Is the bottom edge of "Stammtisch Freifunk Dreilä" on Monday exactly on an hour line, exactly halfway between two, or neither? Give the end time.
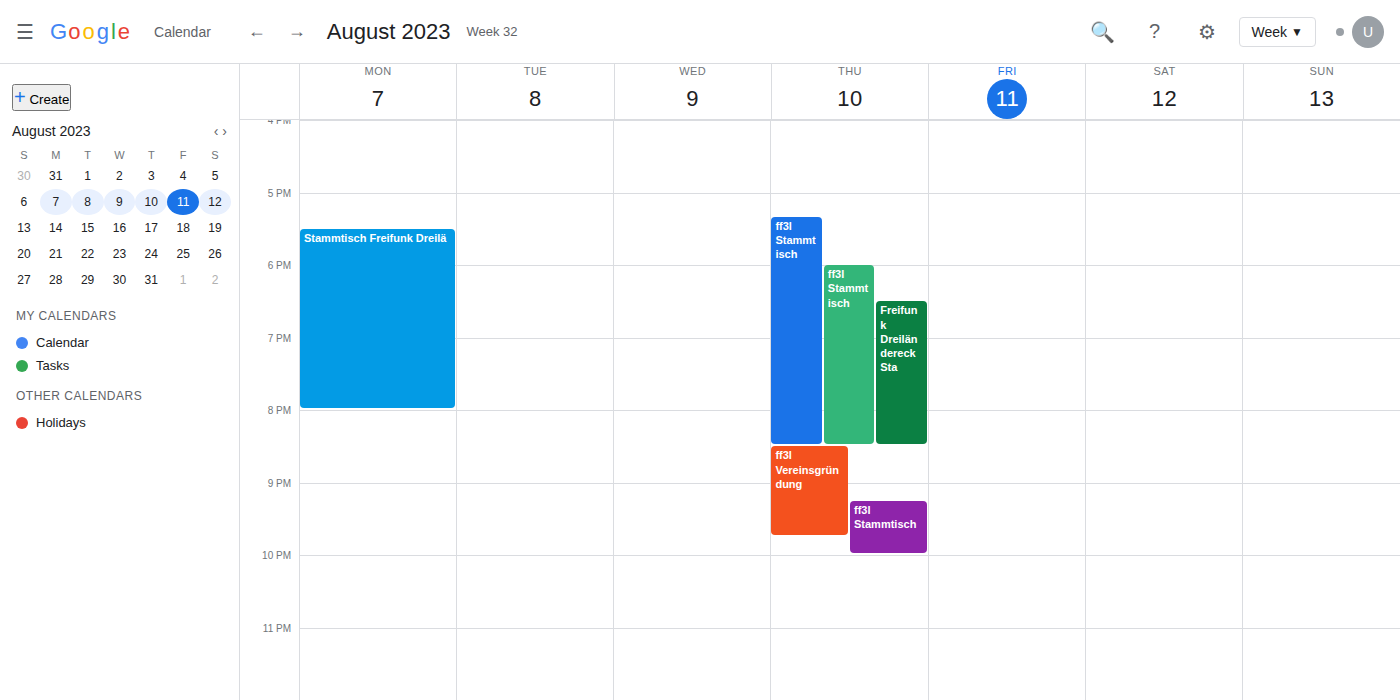
8:00 PM -- exactly on the 8 PM line.